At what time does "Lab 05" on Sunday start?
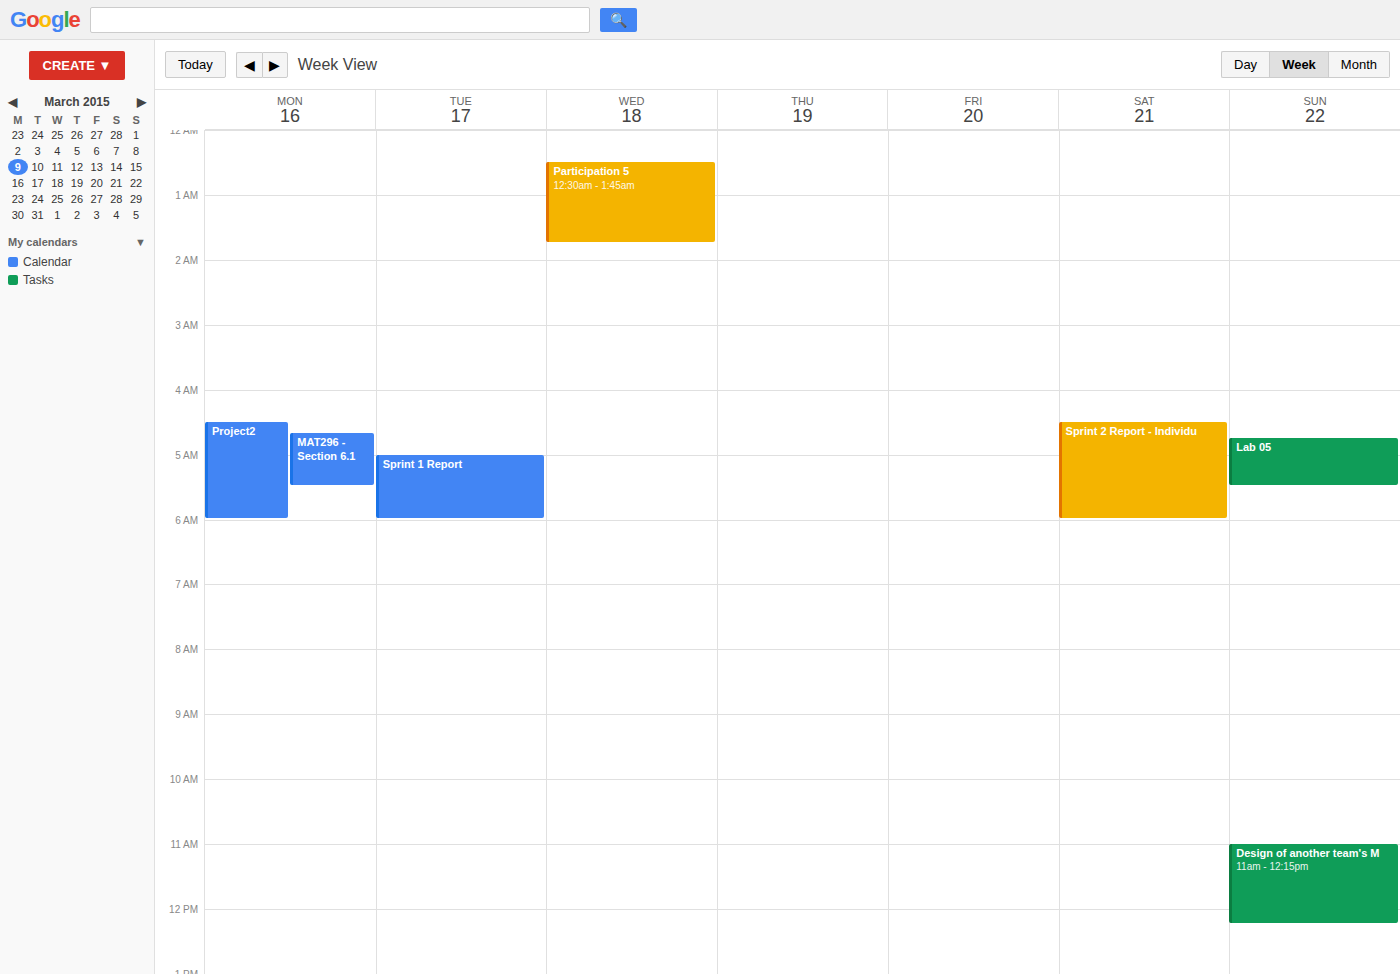
4:45 AM